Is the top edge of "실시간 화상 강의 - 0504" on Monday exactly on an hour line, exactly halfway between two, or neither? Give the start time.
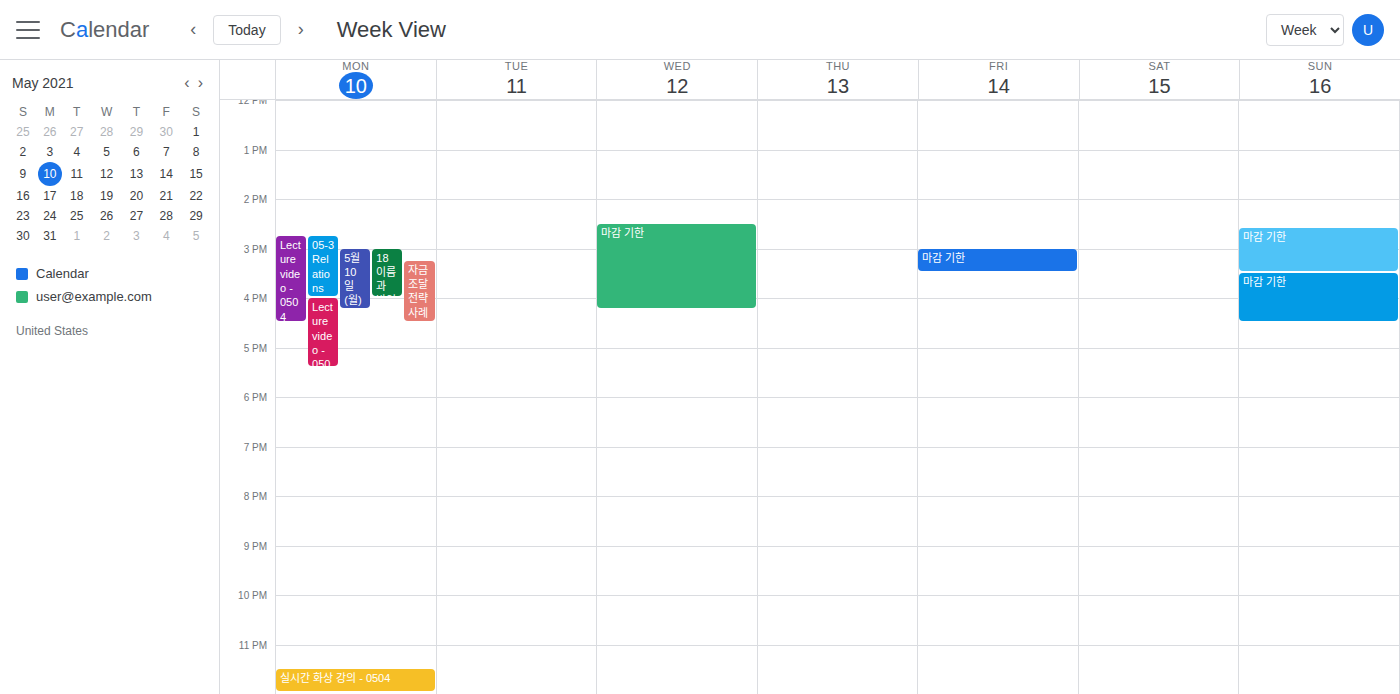
11:30 PM -- halfway between the 11 PM and 12 AM lines.